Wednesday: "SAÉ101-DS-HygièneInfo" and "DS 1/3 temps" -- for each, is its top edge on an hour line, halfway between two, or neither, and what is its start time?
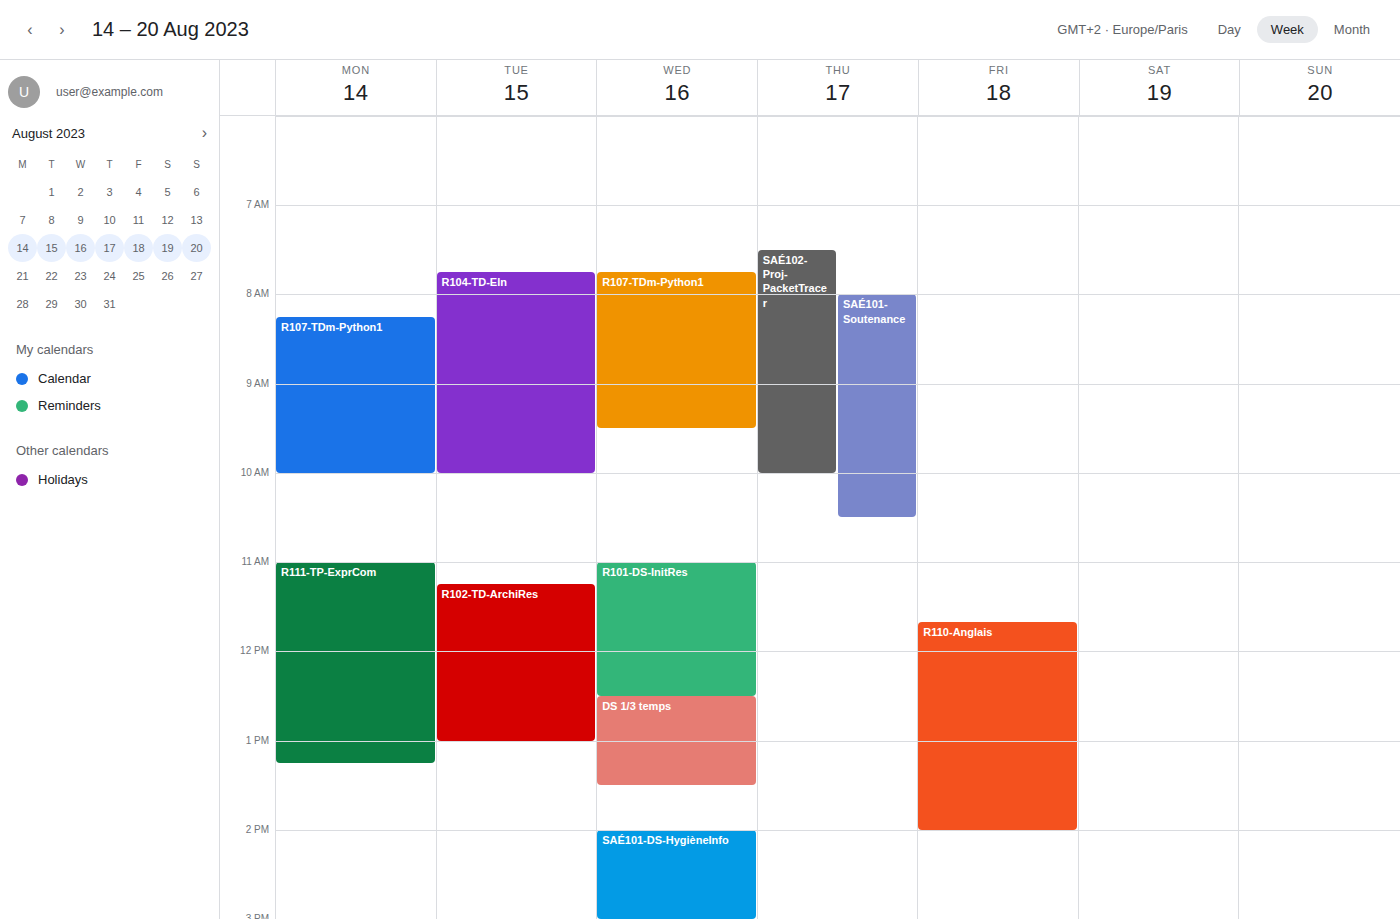
"SAÉ101-DS-HygièneInfo": 2:00 PM, exactly on the 2 PM line. "DS 1/3 temps": 12:30 PM, halfway between the 12 PM and 1 PM lines.